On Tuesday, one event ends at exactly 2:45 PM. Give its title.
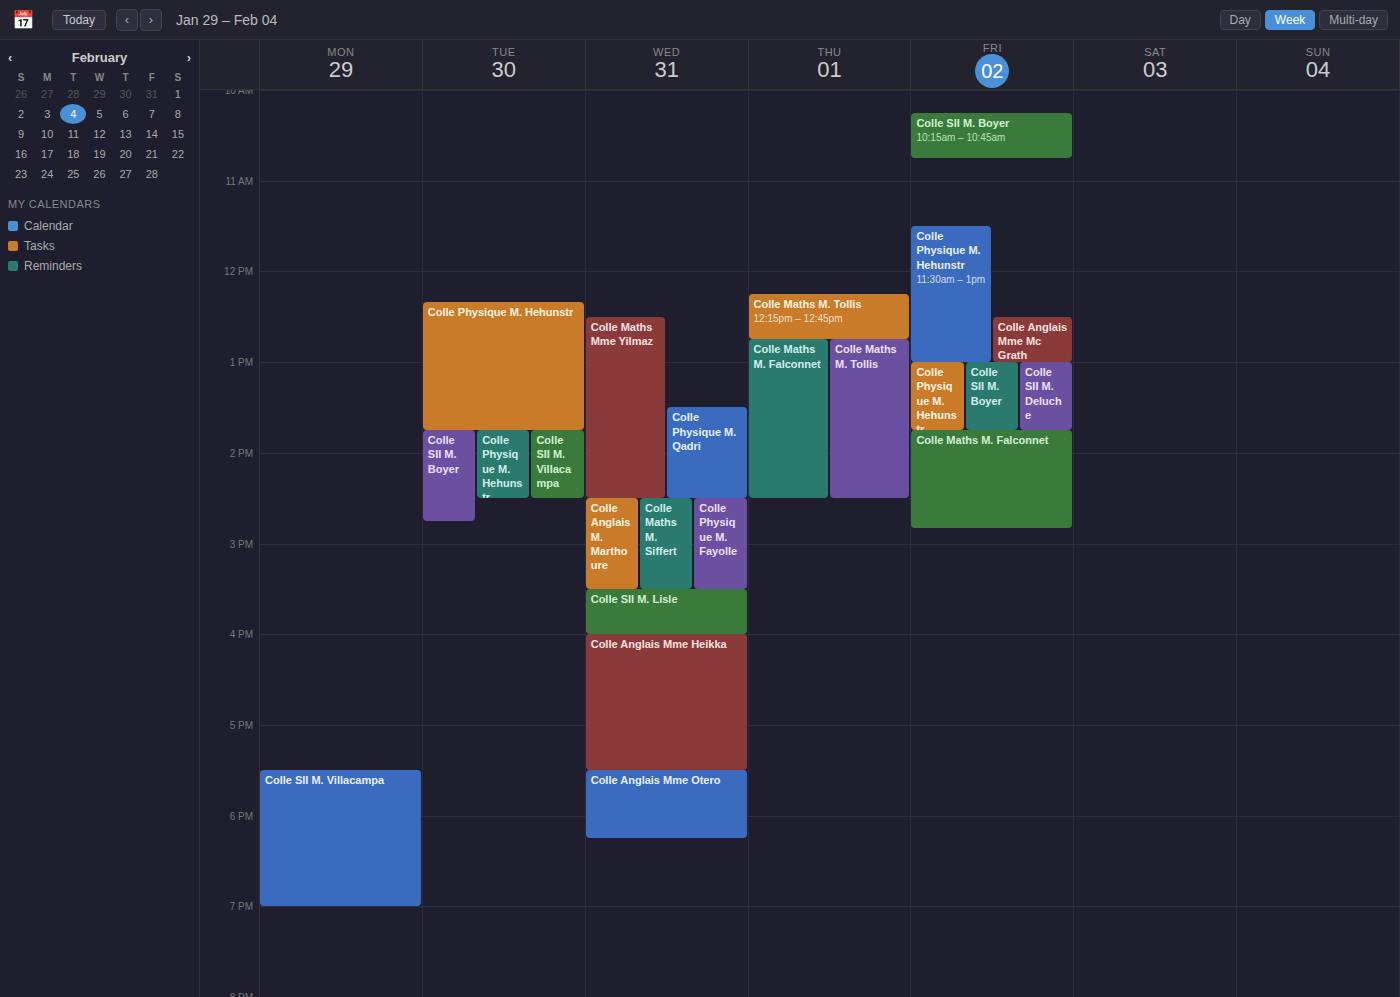
"Colle SII M. Boyer"